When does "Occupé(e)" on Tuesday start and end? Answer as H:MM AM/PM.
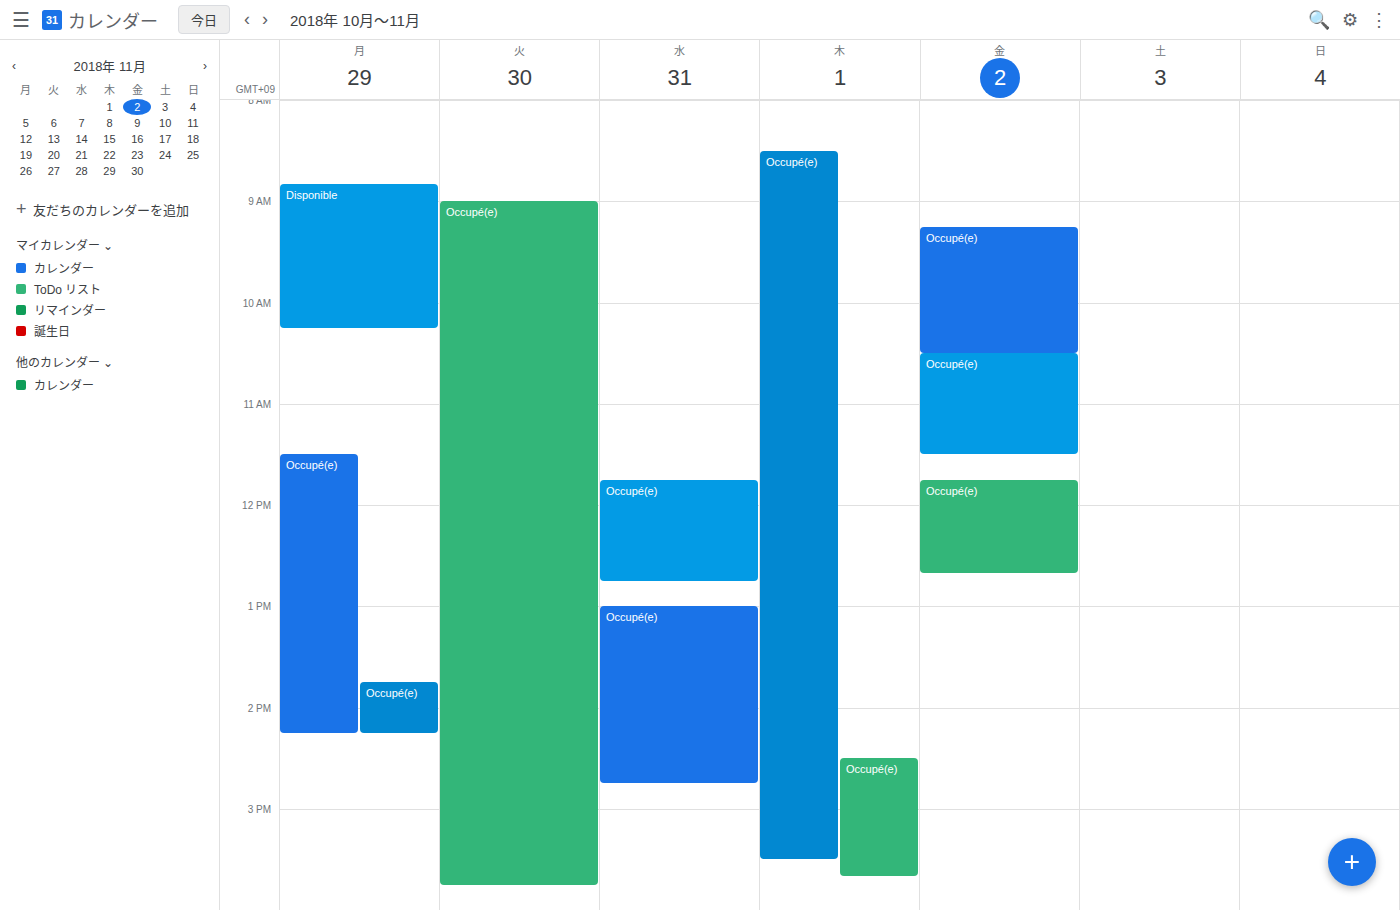
9:00 AM to 3:45 PM